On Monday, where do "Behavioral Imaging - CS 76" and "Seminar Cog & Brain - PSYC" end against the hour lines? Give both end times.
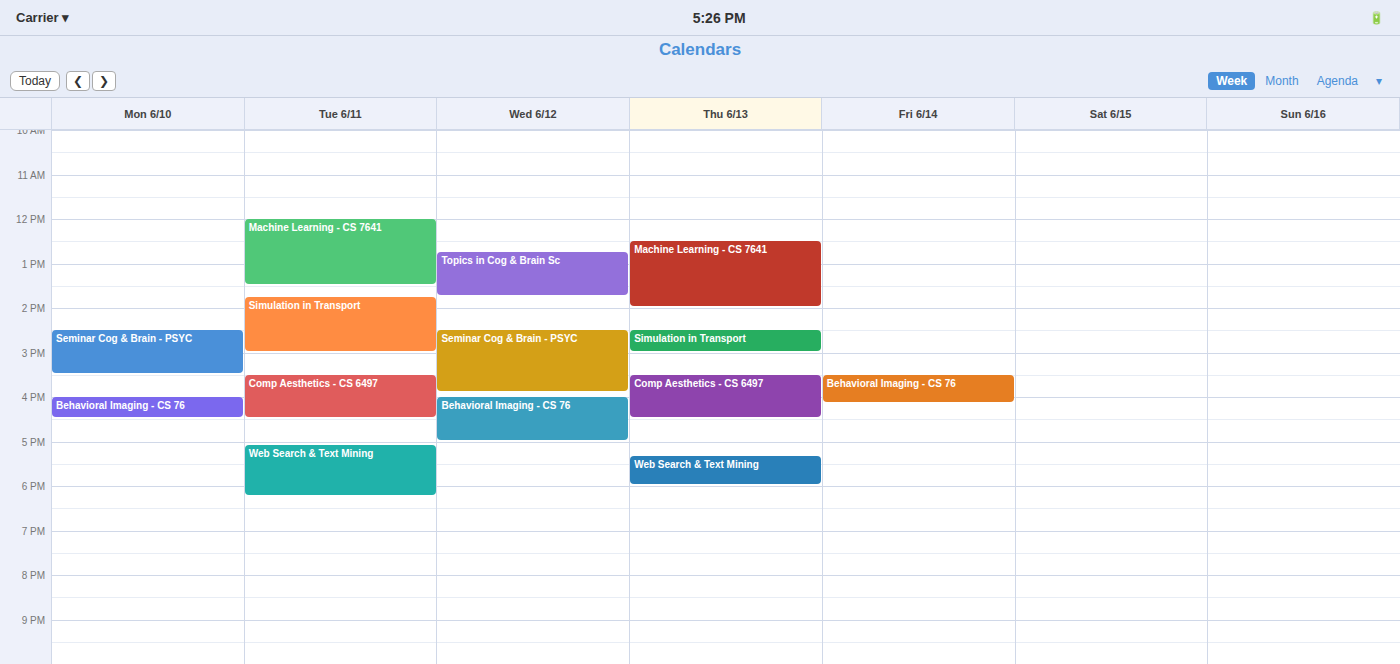
"Behavioral Imaging - CS 76": 4:30 PM, halfway between the 4 PM and 5 PM lines. "Seminar Cog & Brain - PSYC": 3:30 PM, halfway between the 3 PM and 4 PM lines.